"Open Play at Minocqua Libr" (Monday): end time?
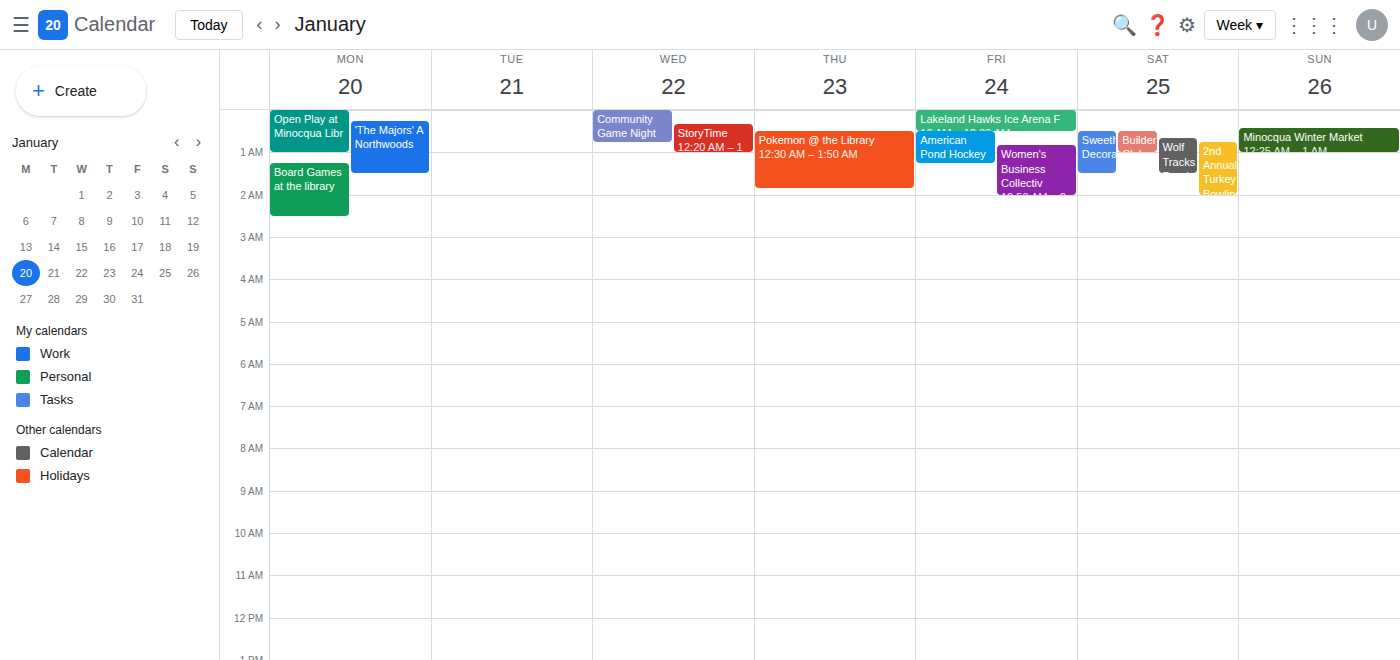
1:00 AM